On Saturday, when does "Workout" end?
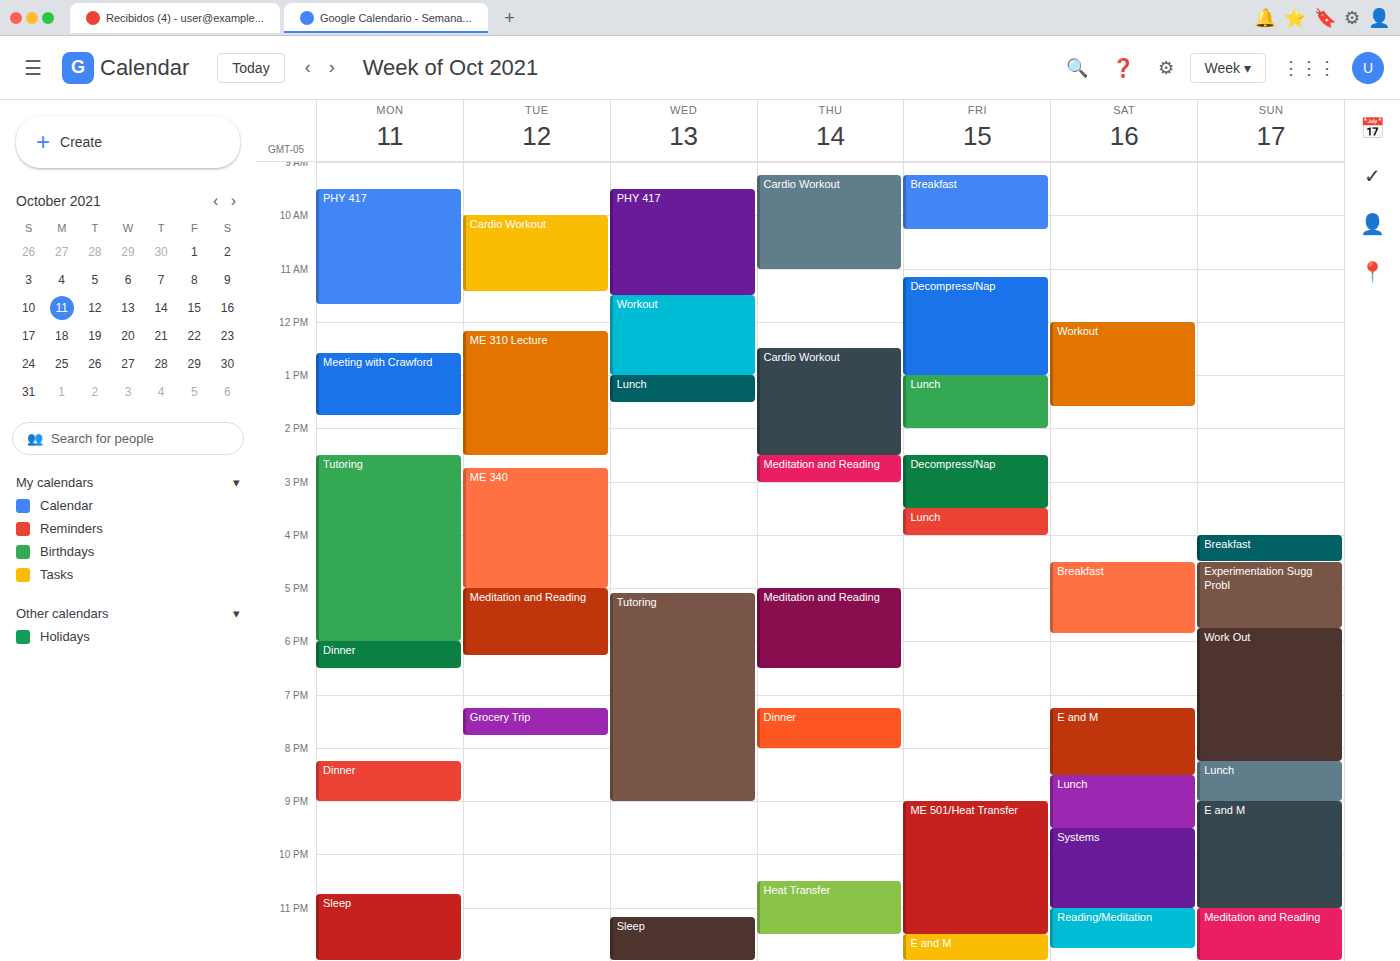
13:35